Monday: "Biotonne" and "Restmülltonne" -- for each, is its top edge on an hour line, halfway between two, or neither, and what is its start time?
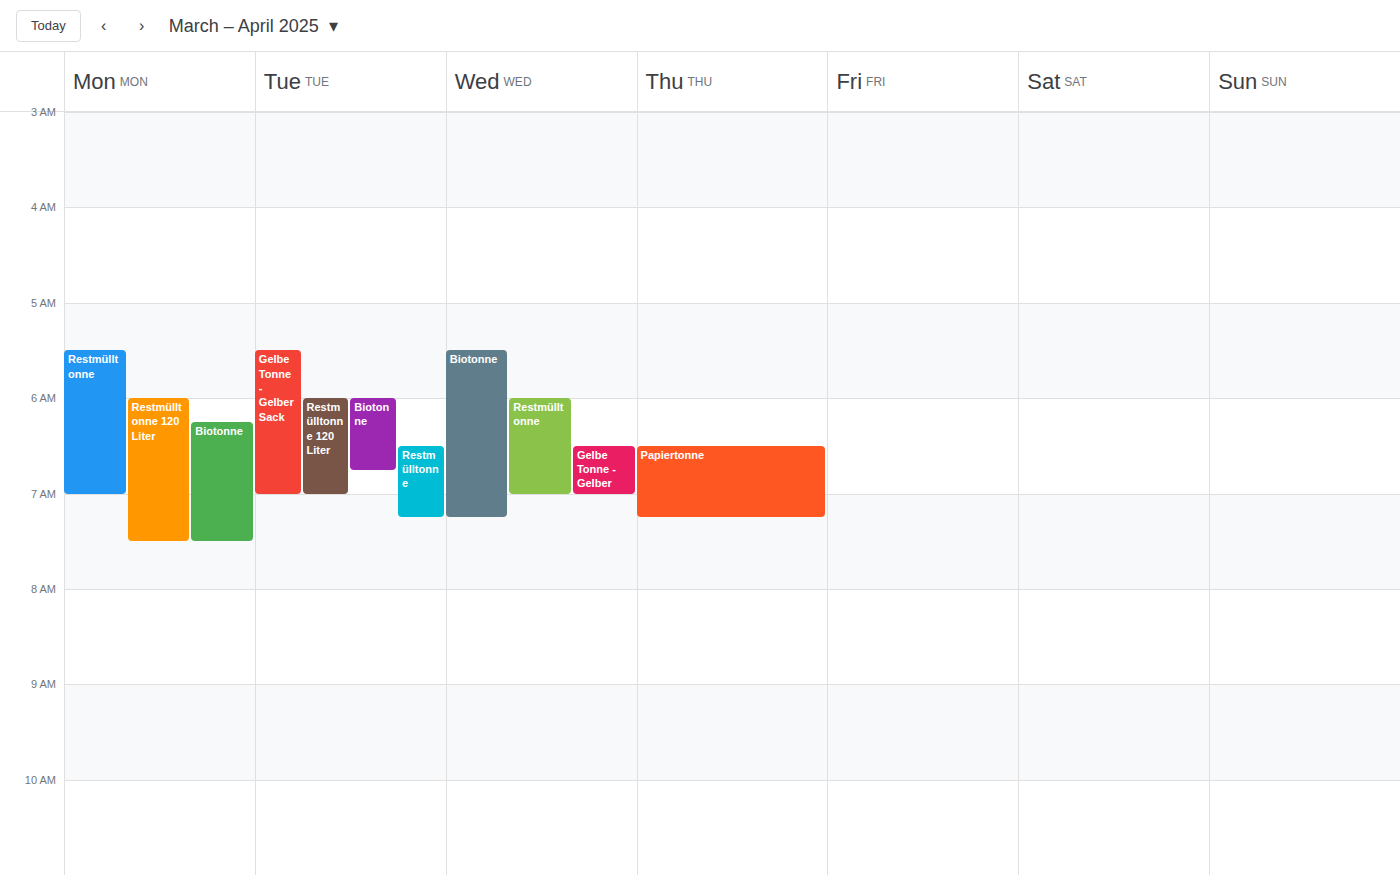
"Biotonne": 6:15 AM, neither: a quarter of the way from the 6 AM line to the 7 AM line. "Restmülltonne": 5:30 AM, halfway between the 5 AM and 6 AM lines.